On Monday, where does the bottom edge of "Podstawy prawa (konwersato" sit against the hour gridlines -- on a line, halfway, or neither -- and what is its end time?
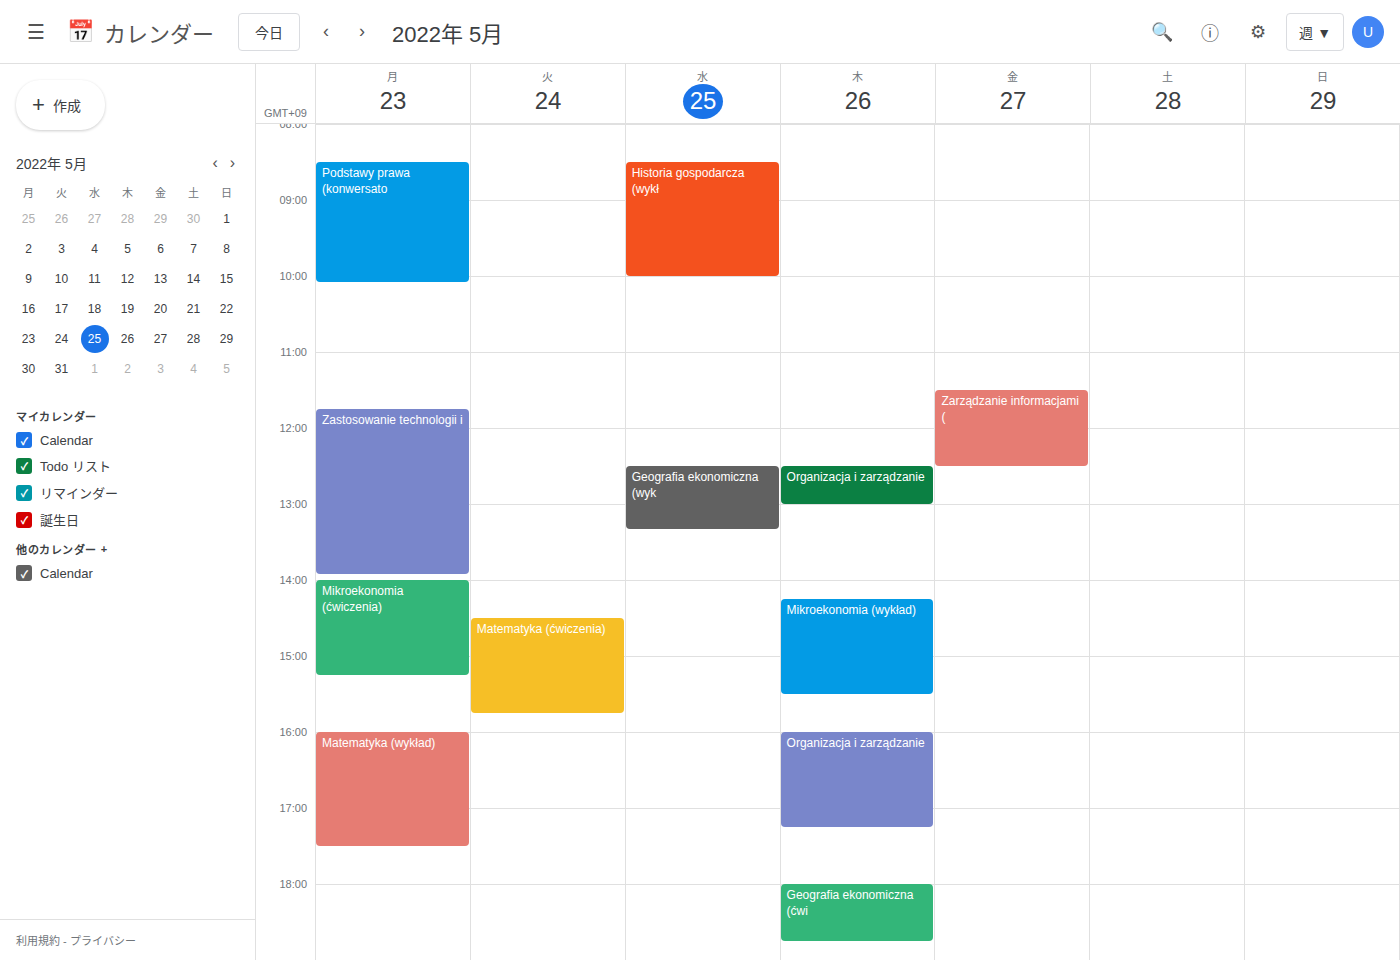
10:05 AM -- neither: 5 minutes below the 10 AM line and 55 minutes above the 11 AM line.